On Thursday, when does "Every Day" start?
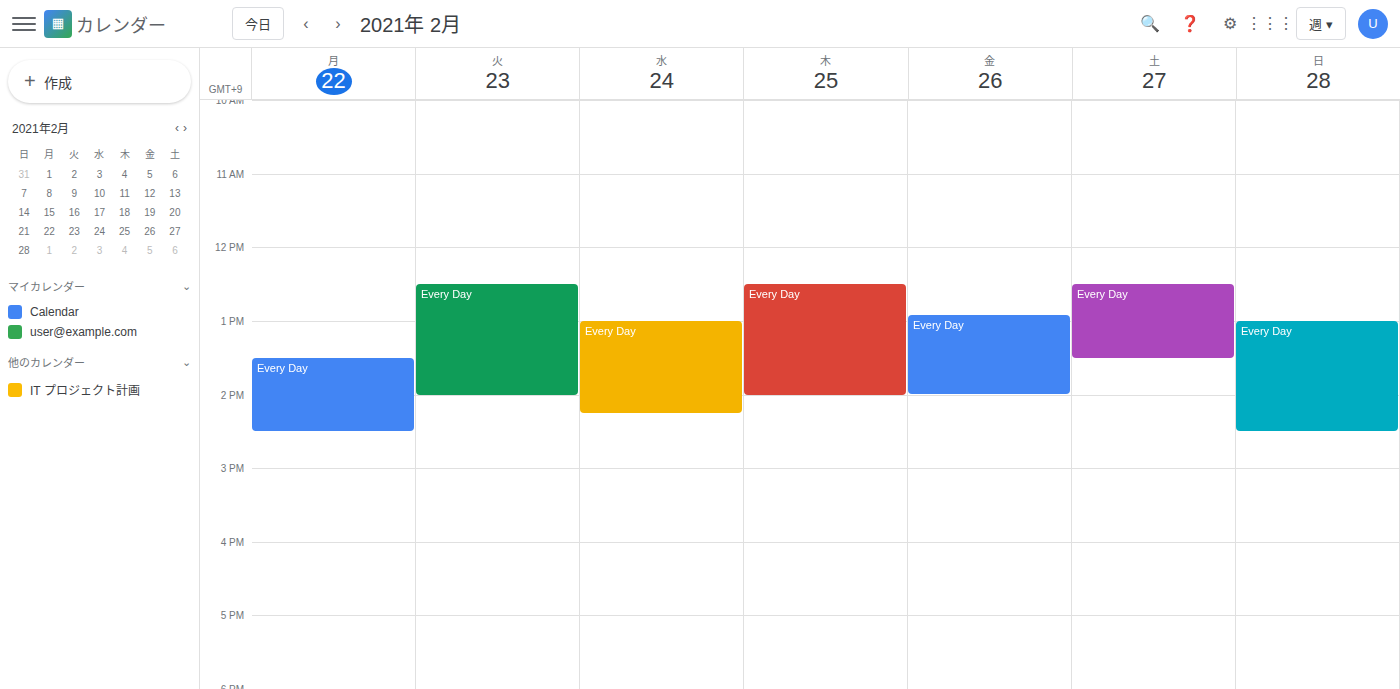
12:30 PM